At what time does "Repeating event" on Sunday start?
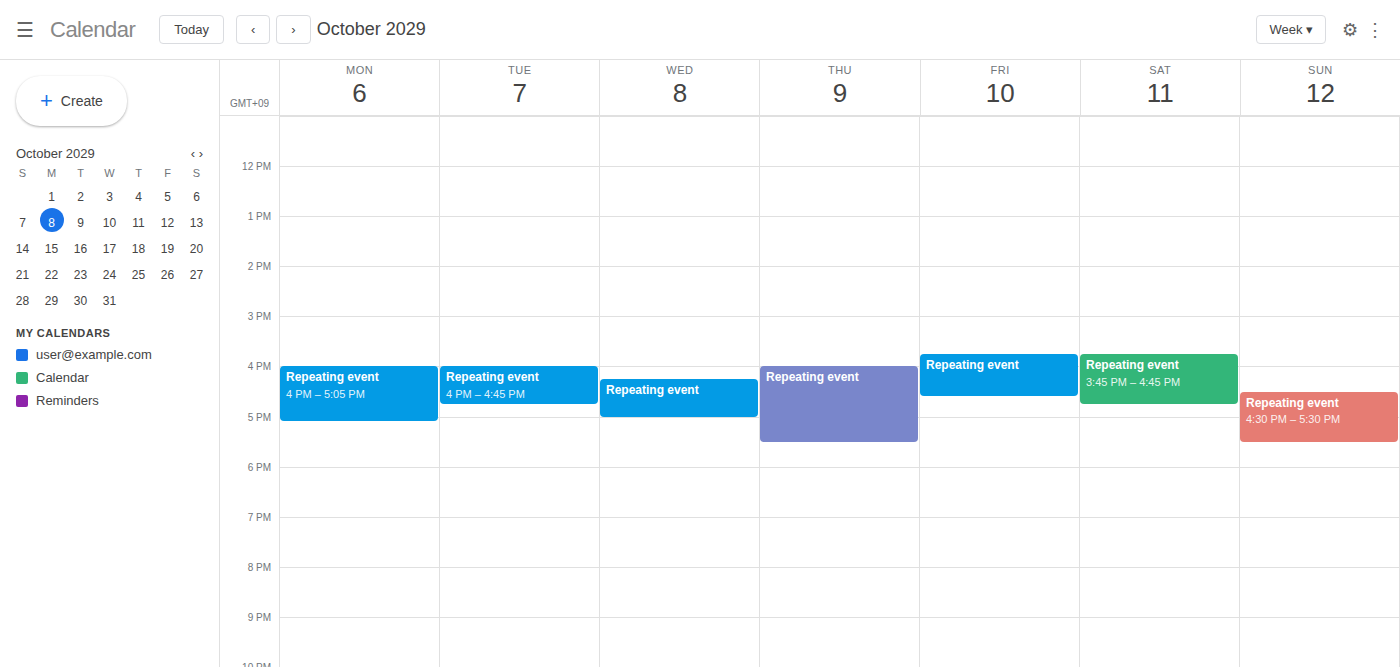
4:30 PM